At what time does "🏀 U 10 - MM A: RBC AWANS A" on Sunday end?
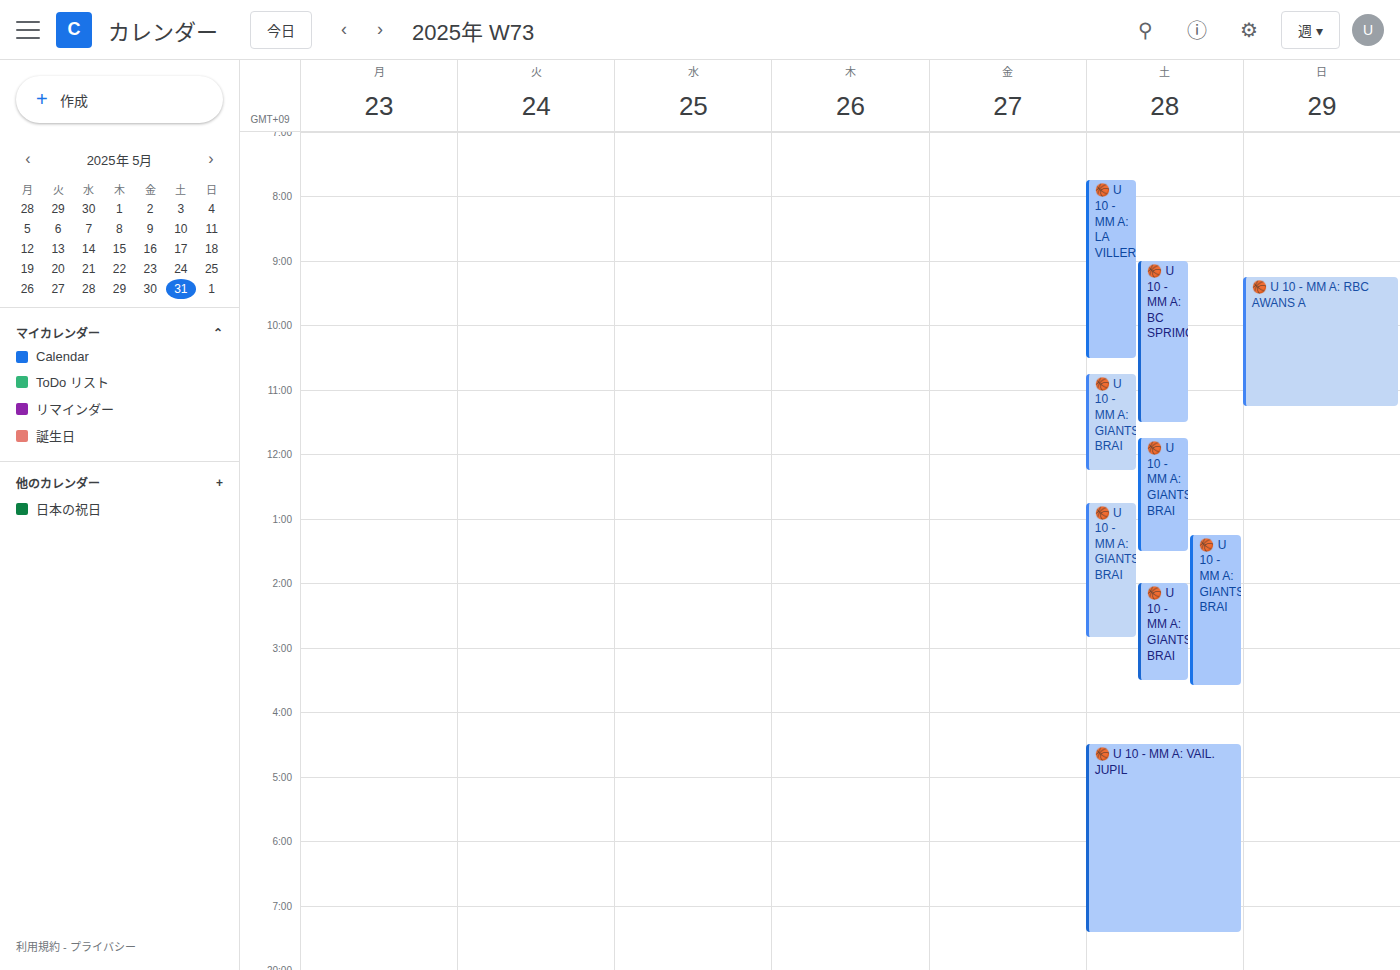
11:15